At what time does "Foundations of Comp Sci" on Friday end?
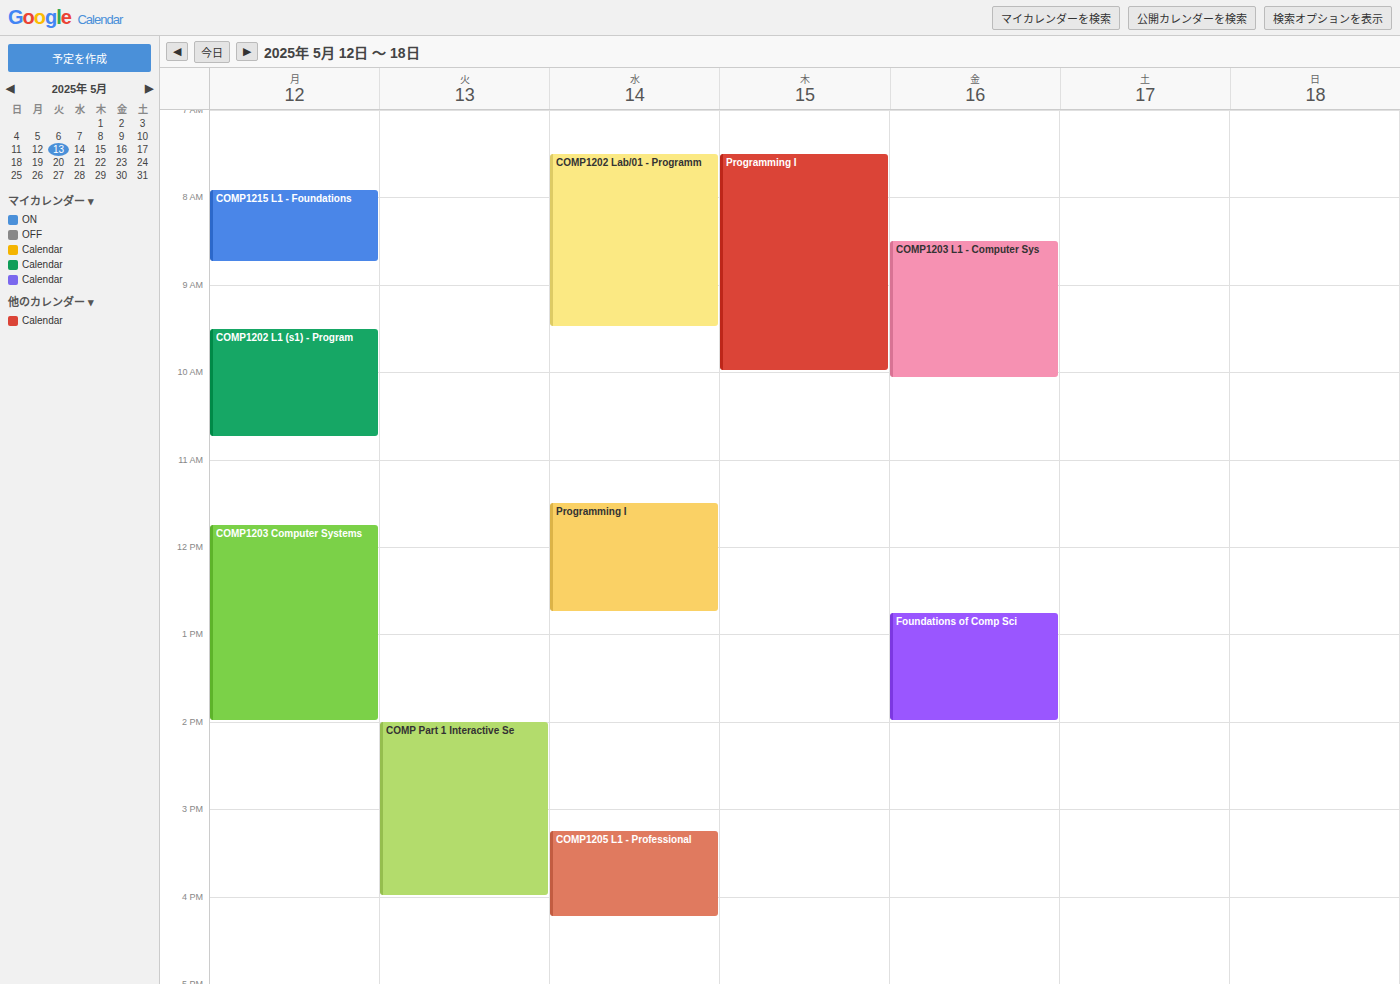
14:00